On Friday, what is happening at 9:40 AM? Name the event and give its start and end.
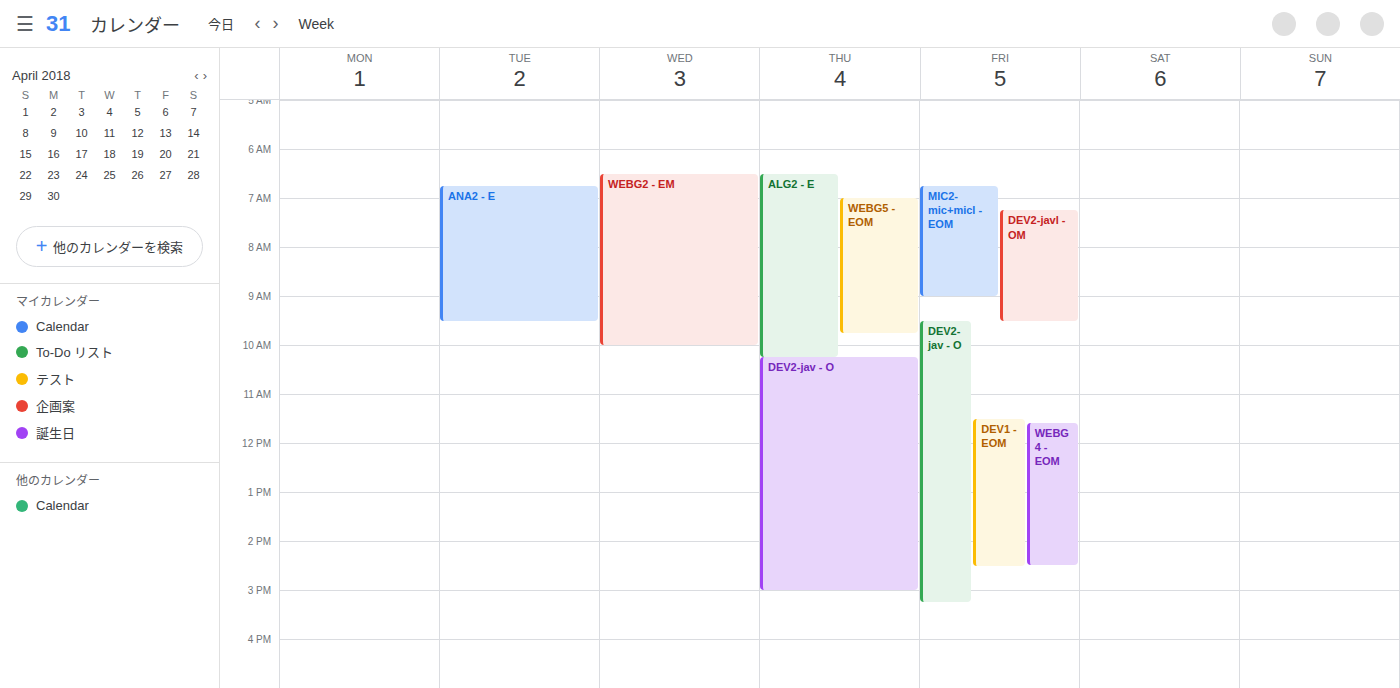
"DEV2-jav - O", 9:30 AM to 3:15 PM